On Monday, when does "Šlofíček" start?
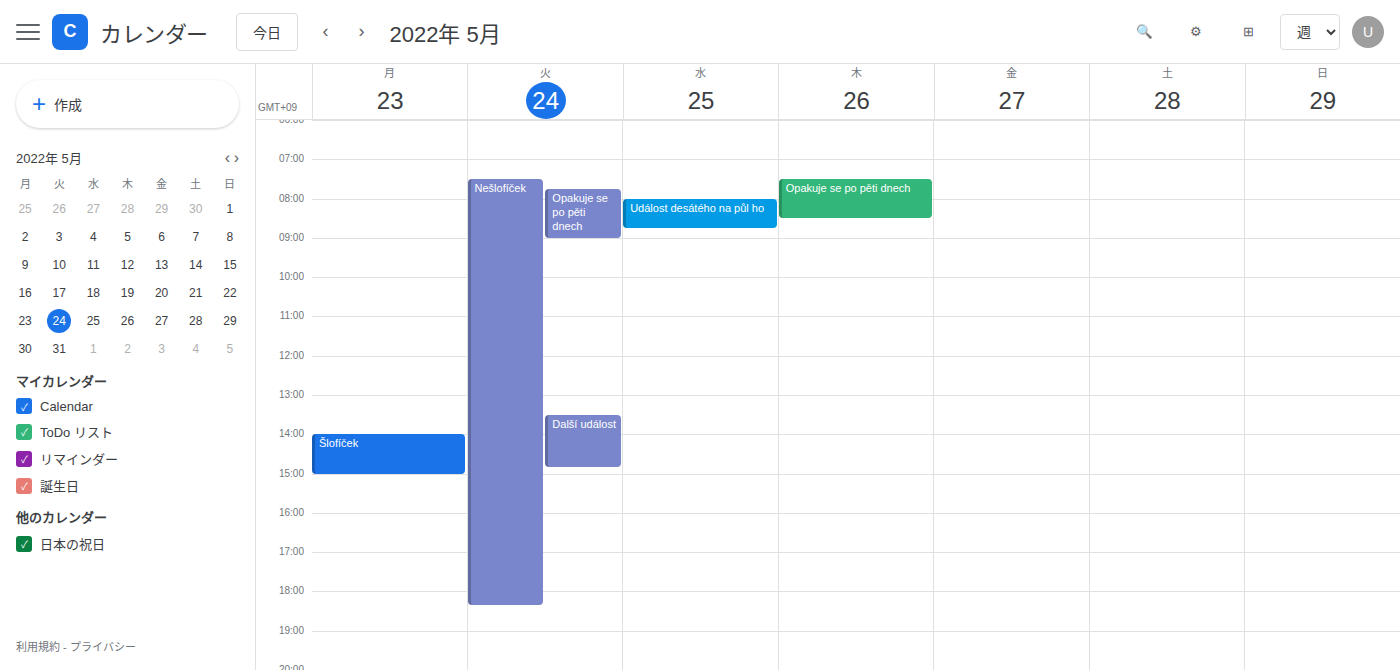
2:00 PM